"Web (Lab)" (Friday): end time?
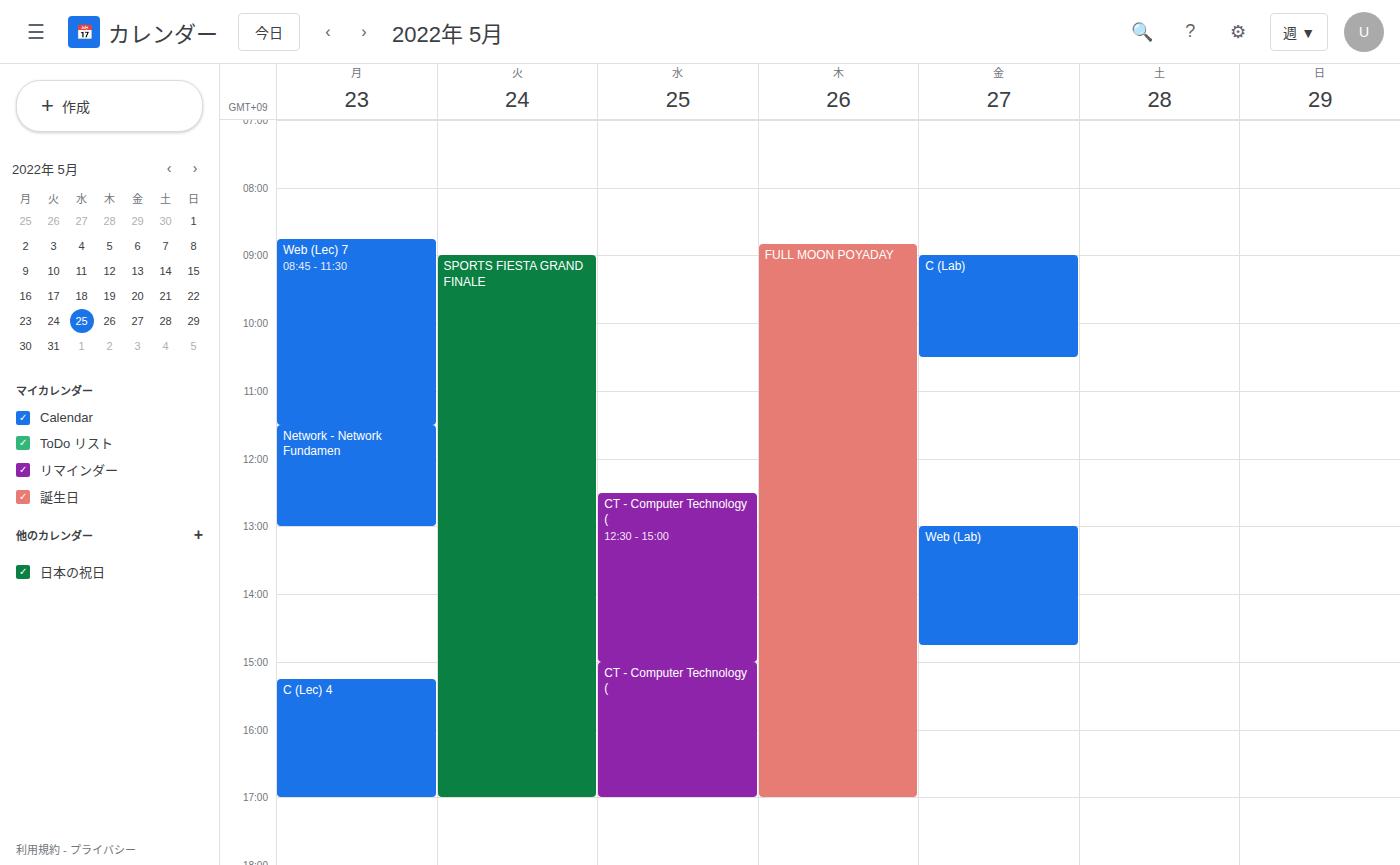
2:45 PM